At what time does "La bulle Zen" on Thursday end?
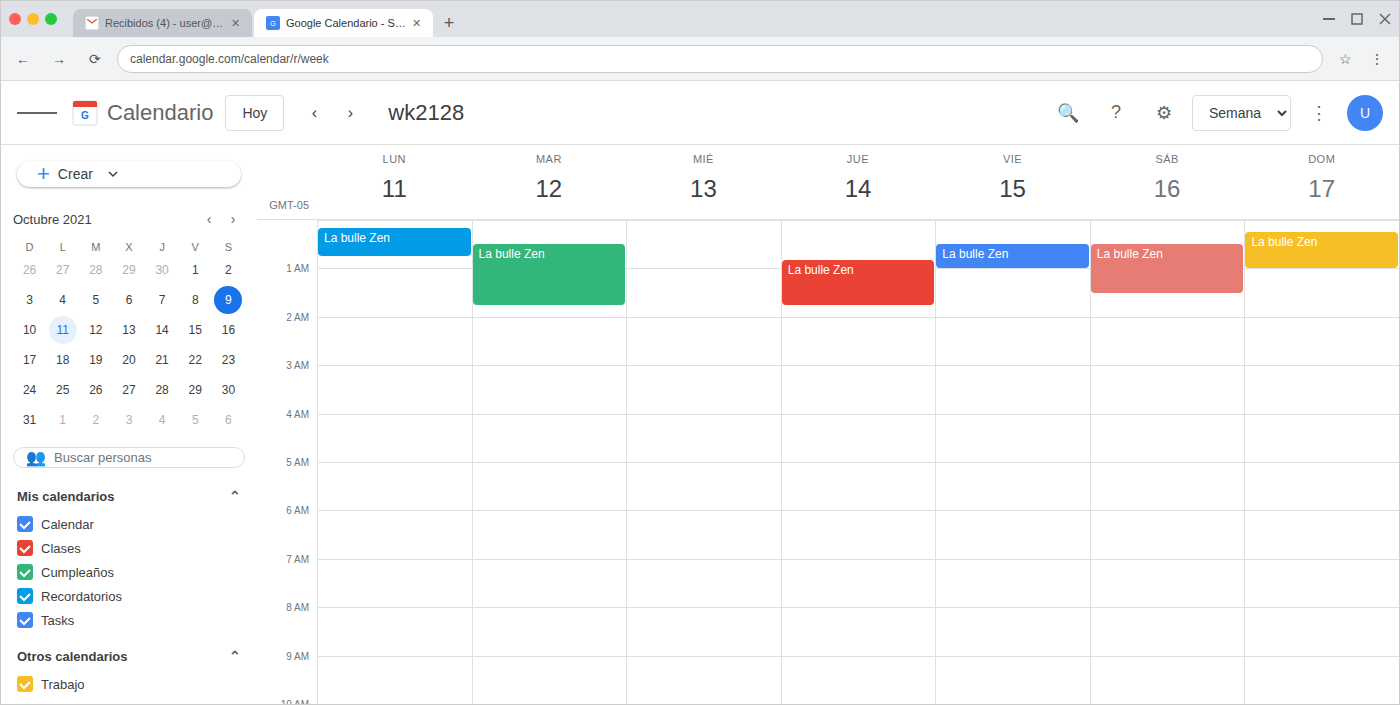
1:45 AM